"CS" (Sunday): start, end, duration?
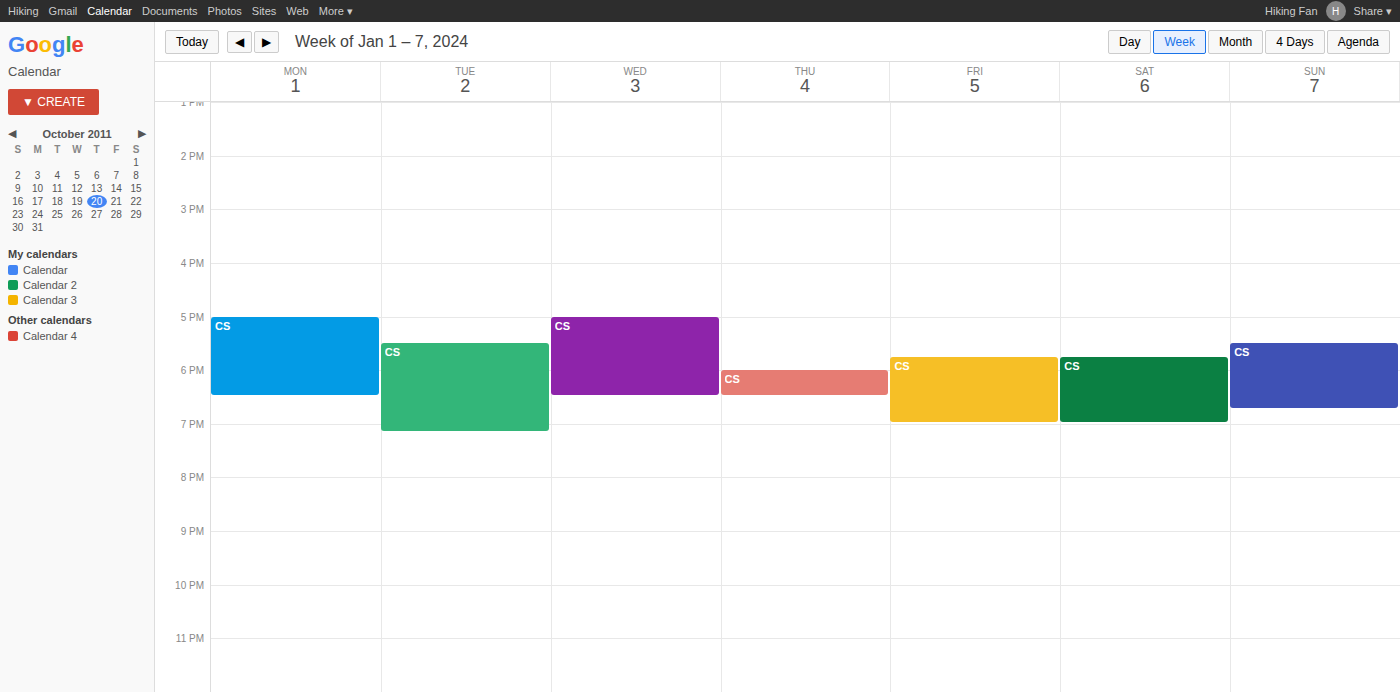
17:30 to 18:45, 1 hour 15 minutes